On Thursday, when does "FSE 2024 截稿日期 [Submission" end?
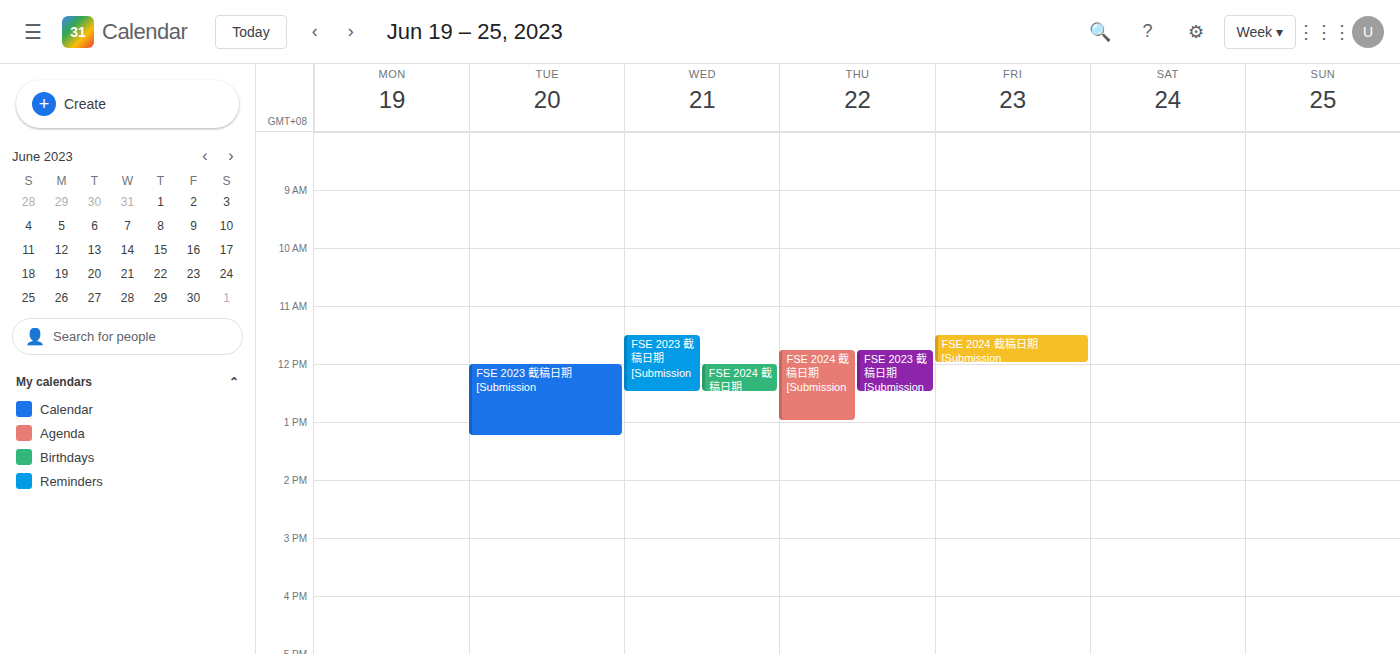
1:00 PM